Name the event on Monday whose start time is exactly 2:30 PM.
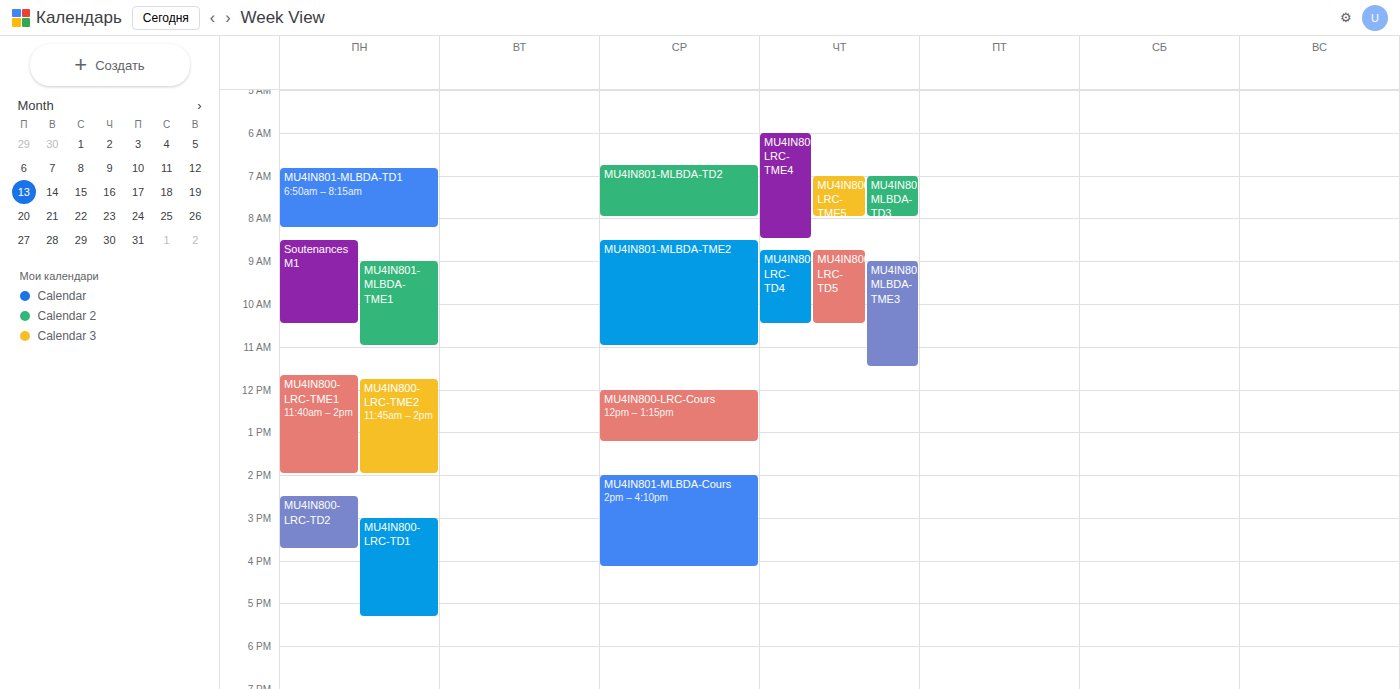
"MU4IN800-LRC-TD2"